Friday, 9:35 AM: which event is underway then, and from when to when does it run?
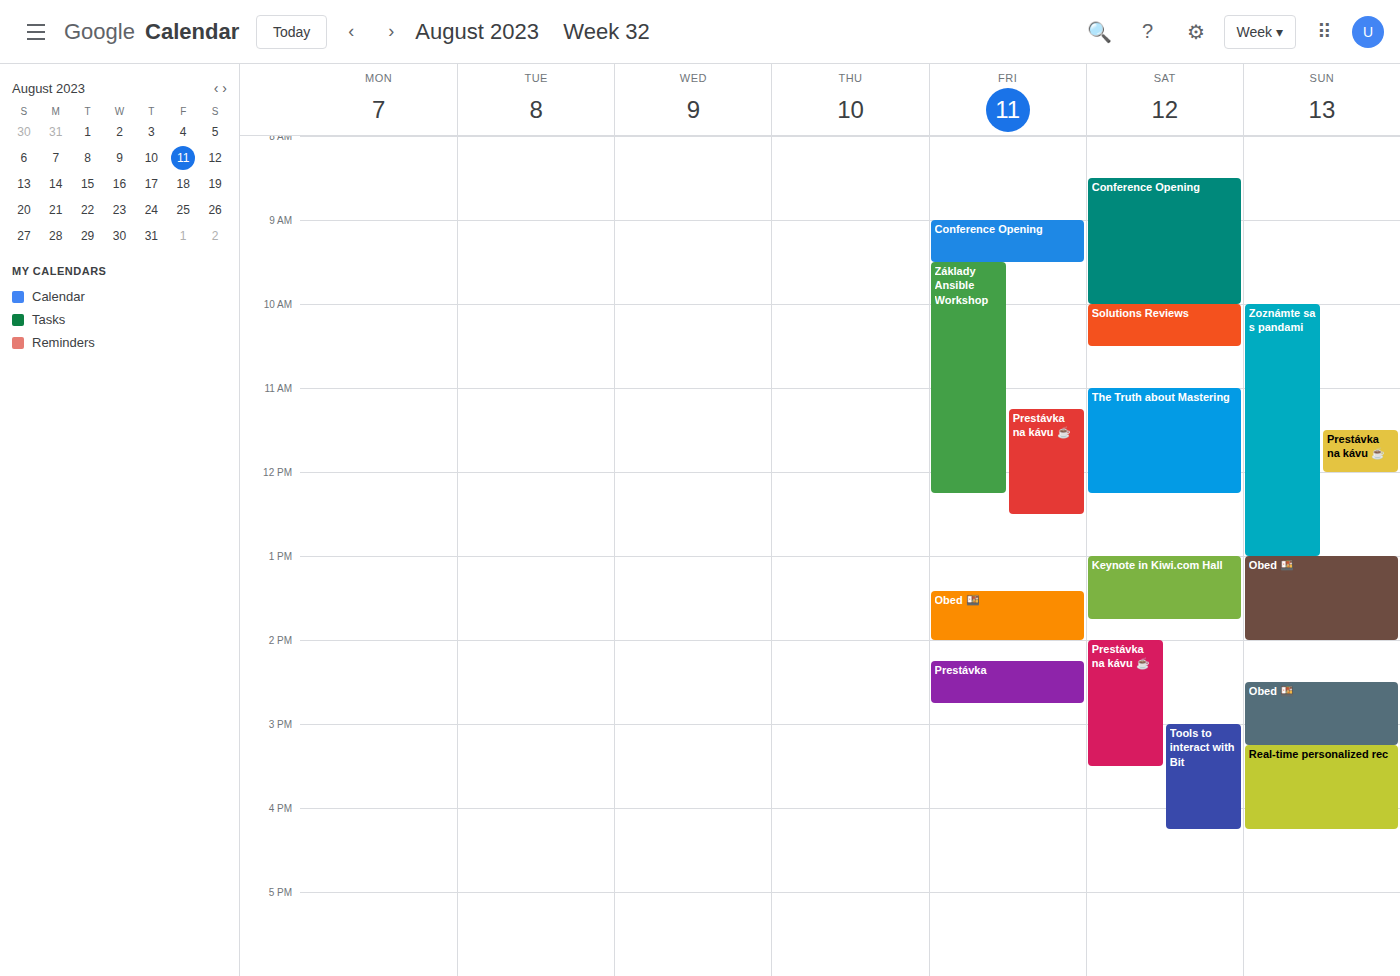
"Základy Ansible Workshop", 9:30 AM to 12:15 PM